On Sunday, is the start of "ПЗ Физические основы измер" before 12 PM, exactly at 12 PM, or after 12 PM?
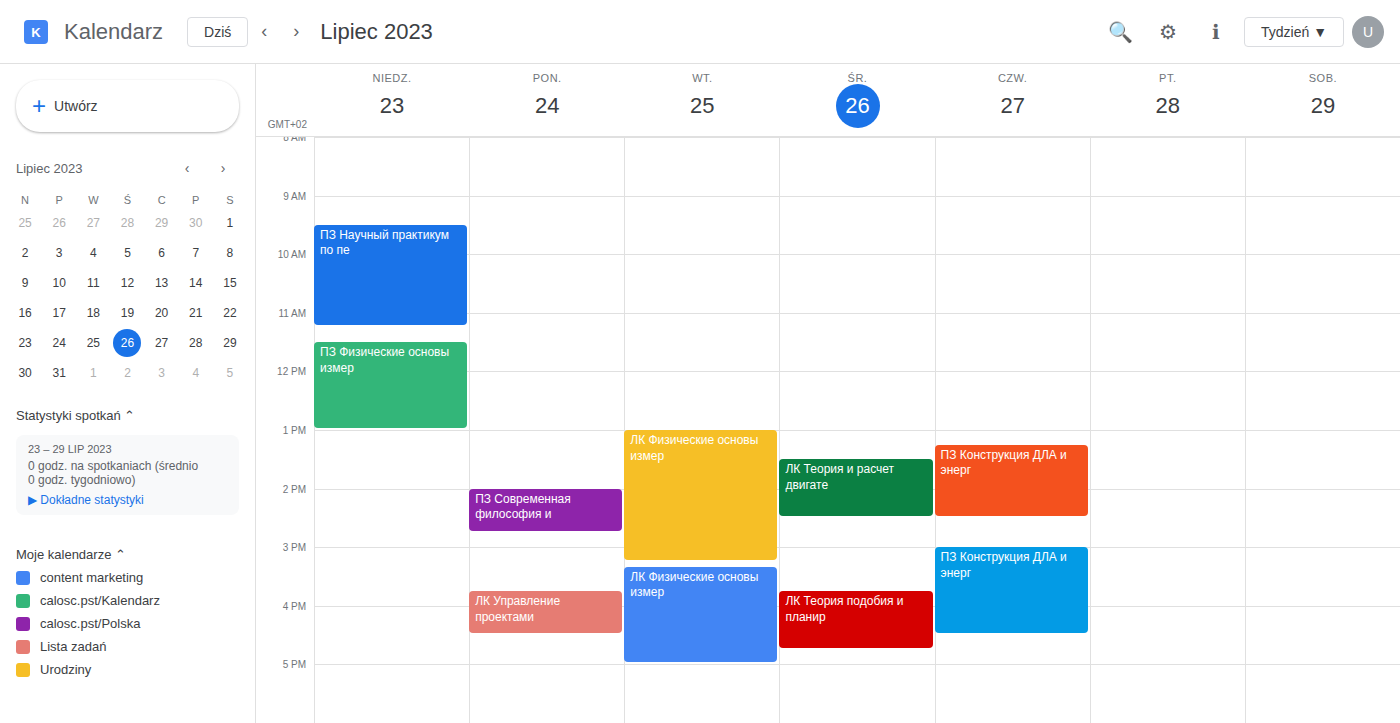
11:30 AM -- before 12 PM, 30 minutes above the 12 PM line.